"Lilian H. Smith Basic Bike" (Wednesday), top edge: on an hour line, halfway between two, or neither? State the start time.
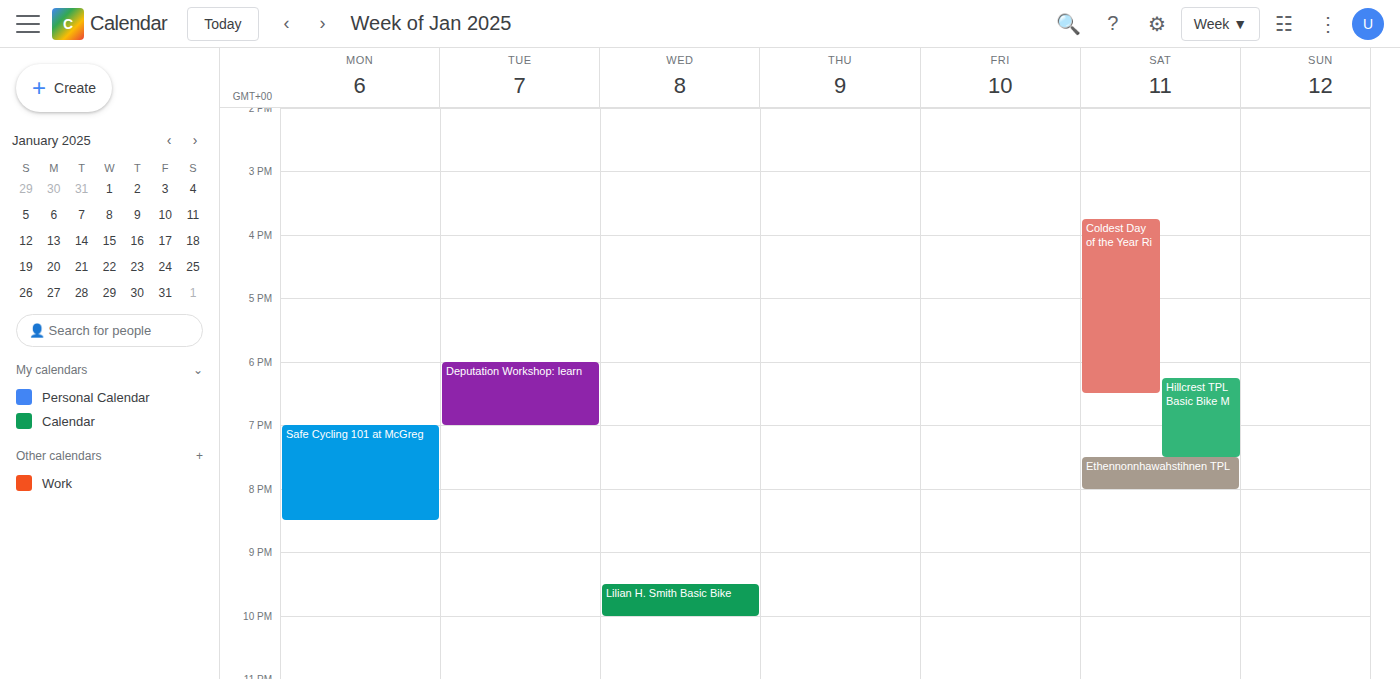
9:30 PM -- halfway between the 9 PM and 10 PM lines.